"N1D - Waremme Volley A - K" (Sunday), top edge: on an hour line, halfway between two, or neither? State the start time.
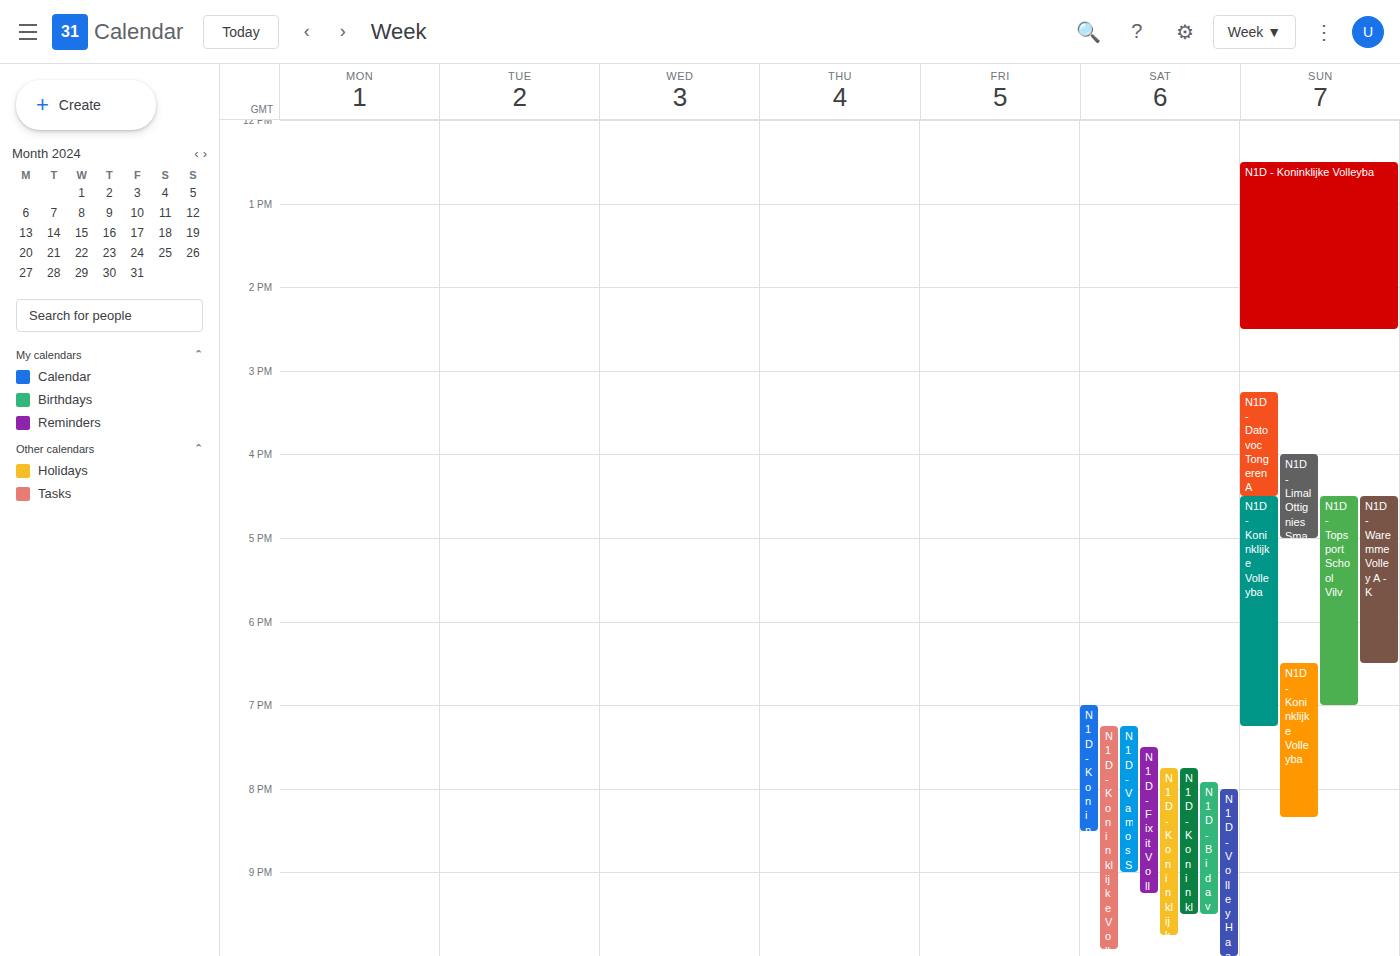
4:30 PM -- halfway between the 4 PM and 5 PM lines.